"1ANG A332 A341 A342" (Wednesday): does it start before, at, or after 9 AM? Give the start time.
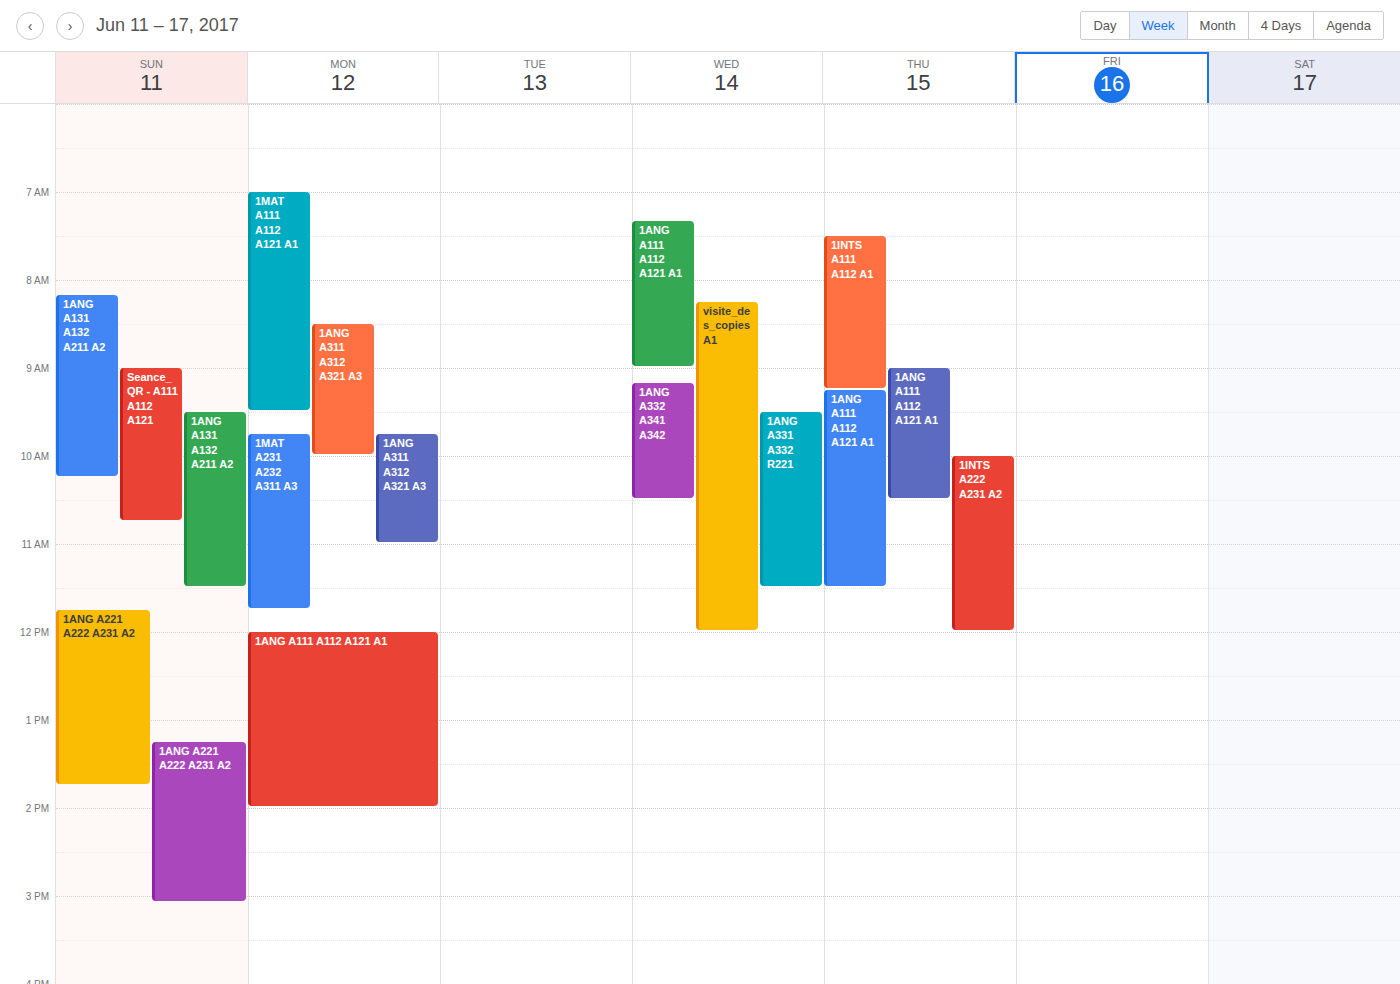
9:10 AM -- after 9 AM, 10 minutes below the 9 AM line.